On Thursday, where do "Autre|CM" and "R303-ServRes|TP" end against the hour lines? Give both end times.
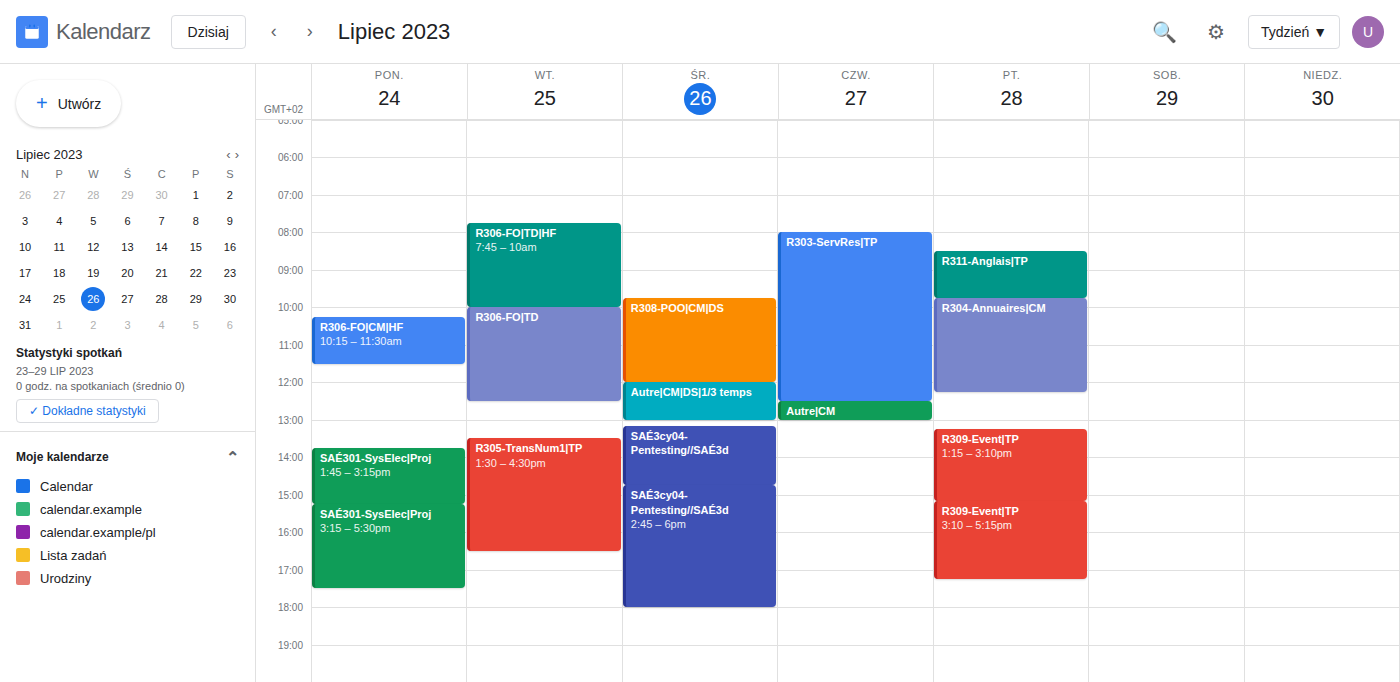
"Autre|CM": 1:00 PM, exactly on the 1 PM line. "R303-ServRes|TP": 12:30 PM, halfway between the 12 PM and 1 PM lines.